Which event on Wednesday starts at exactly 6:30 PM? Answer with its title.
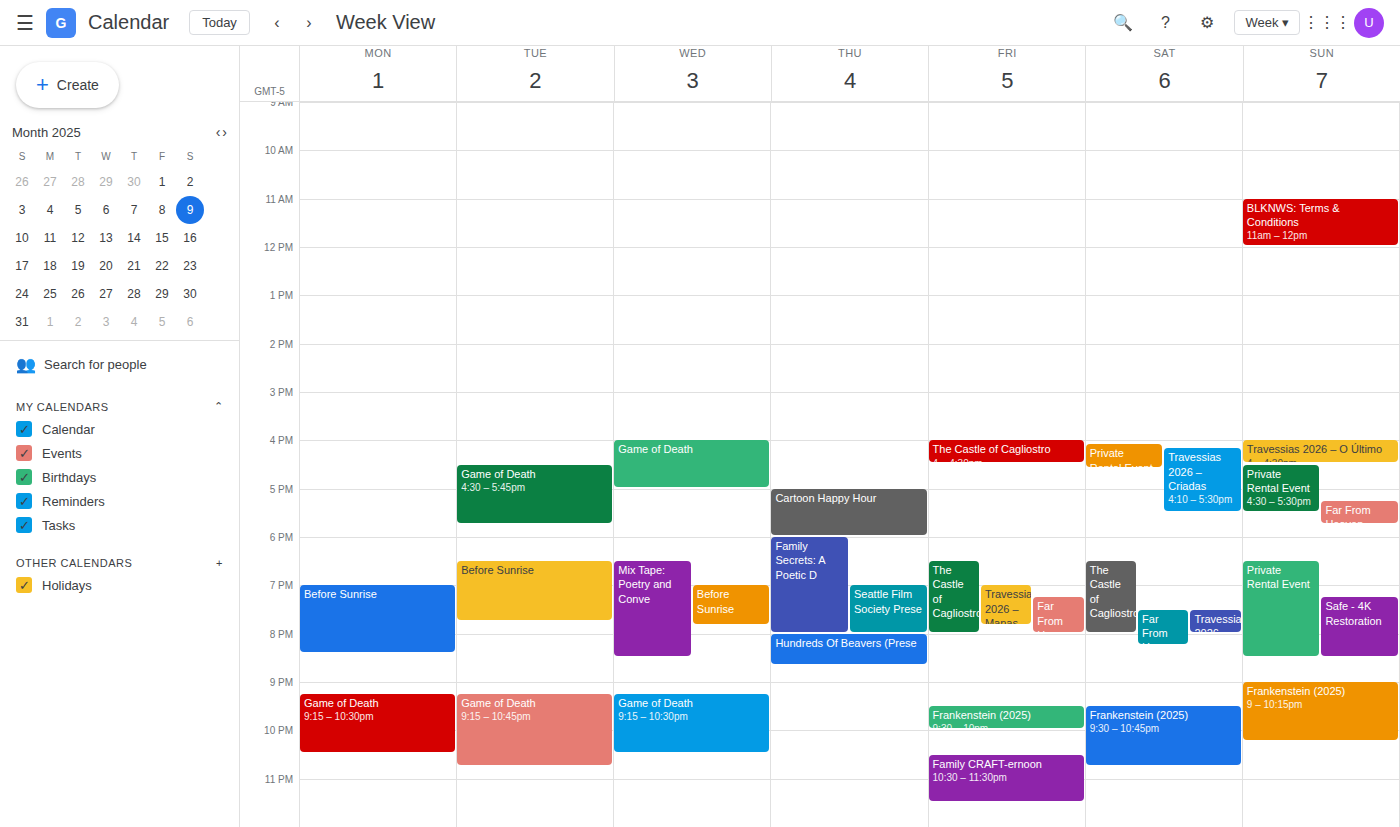
"Mix Tape: Poetry and Conve"